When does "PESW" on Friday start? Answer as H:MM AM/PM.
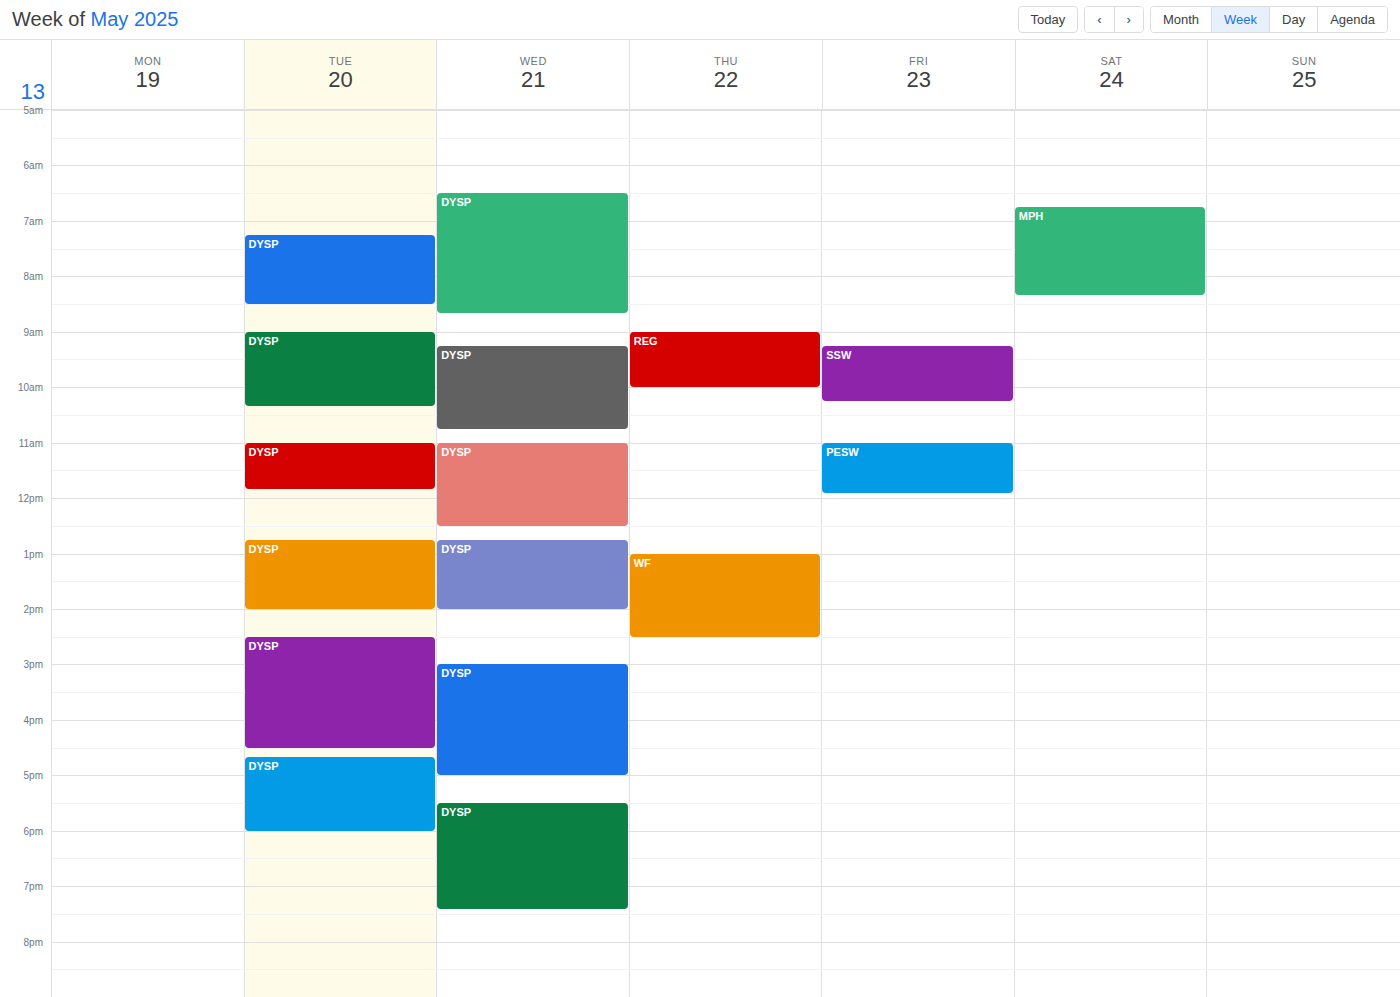
11:00 AM